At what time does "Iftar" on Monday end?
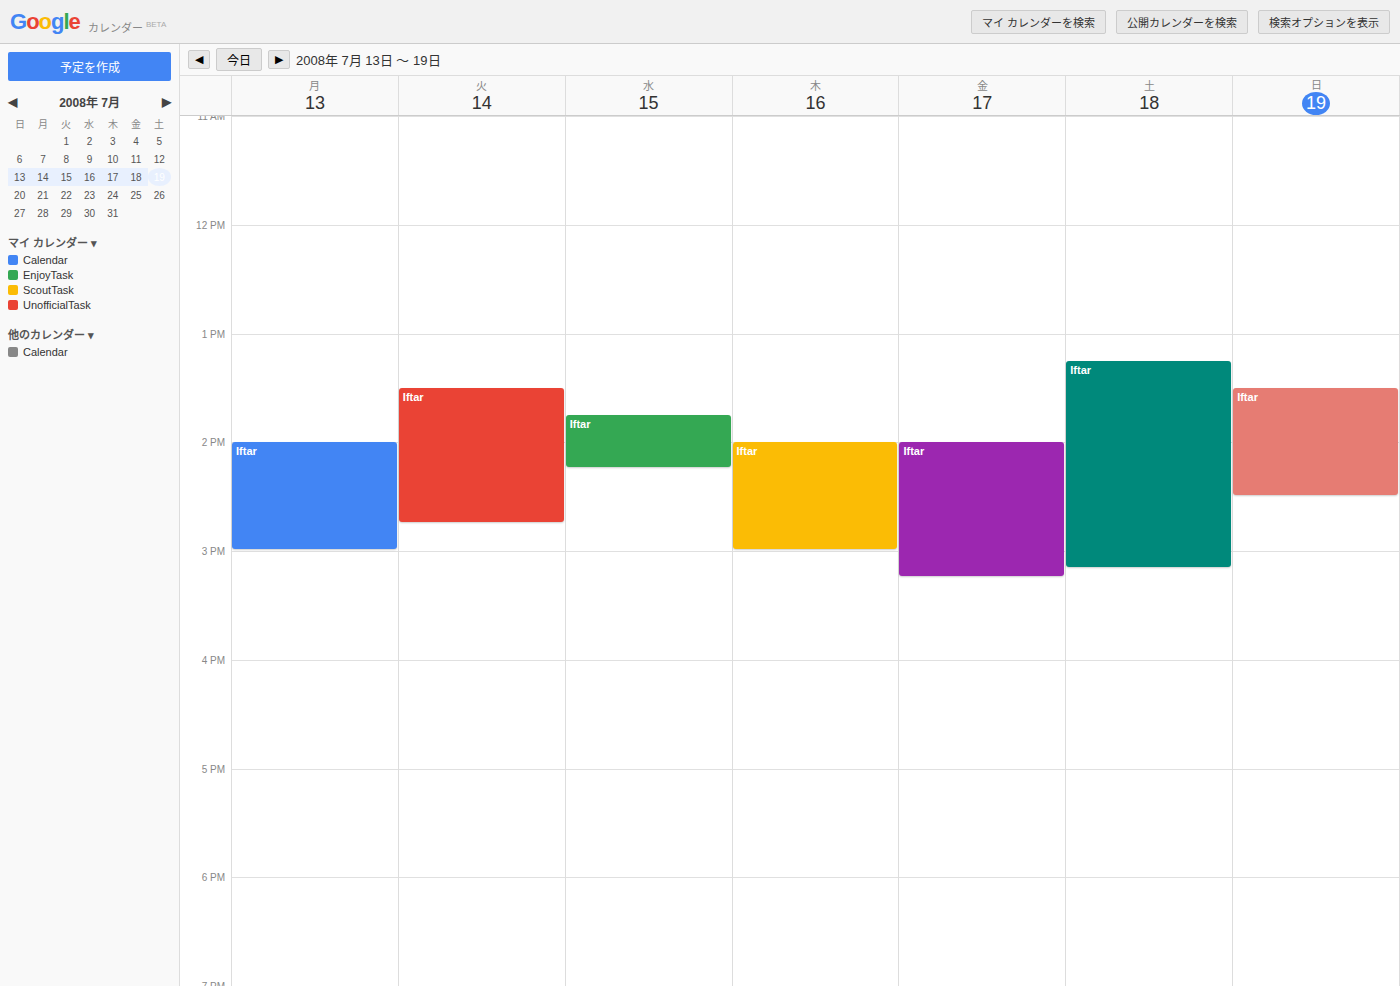
3:00 PM